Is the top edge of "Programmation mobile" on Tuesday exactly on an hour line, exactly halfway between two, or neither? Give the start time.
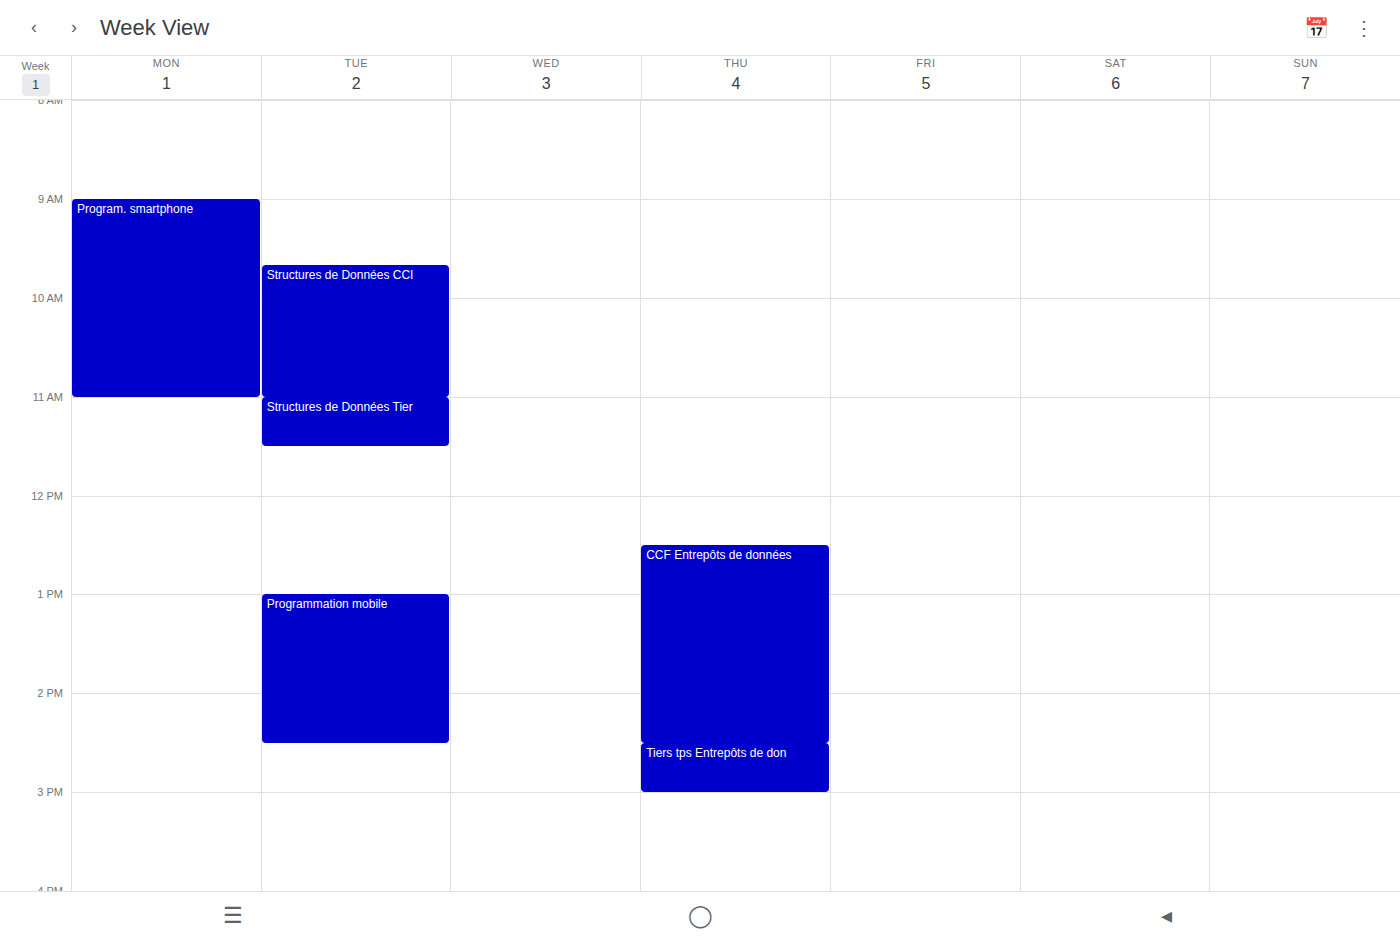
1:00 PM -- exactly on the 1 PM line.